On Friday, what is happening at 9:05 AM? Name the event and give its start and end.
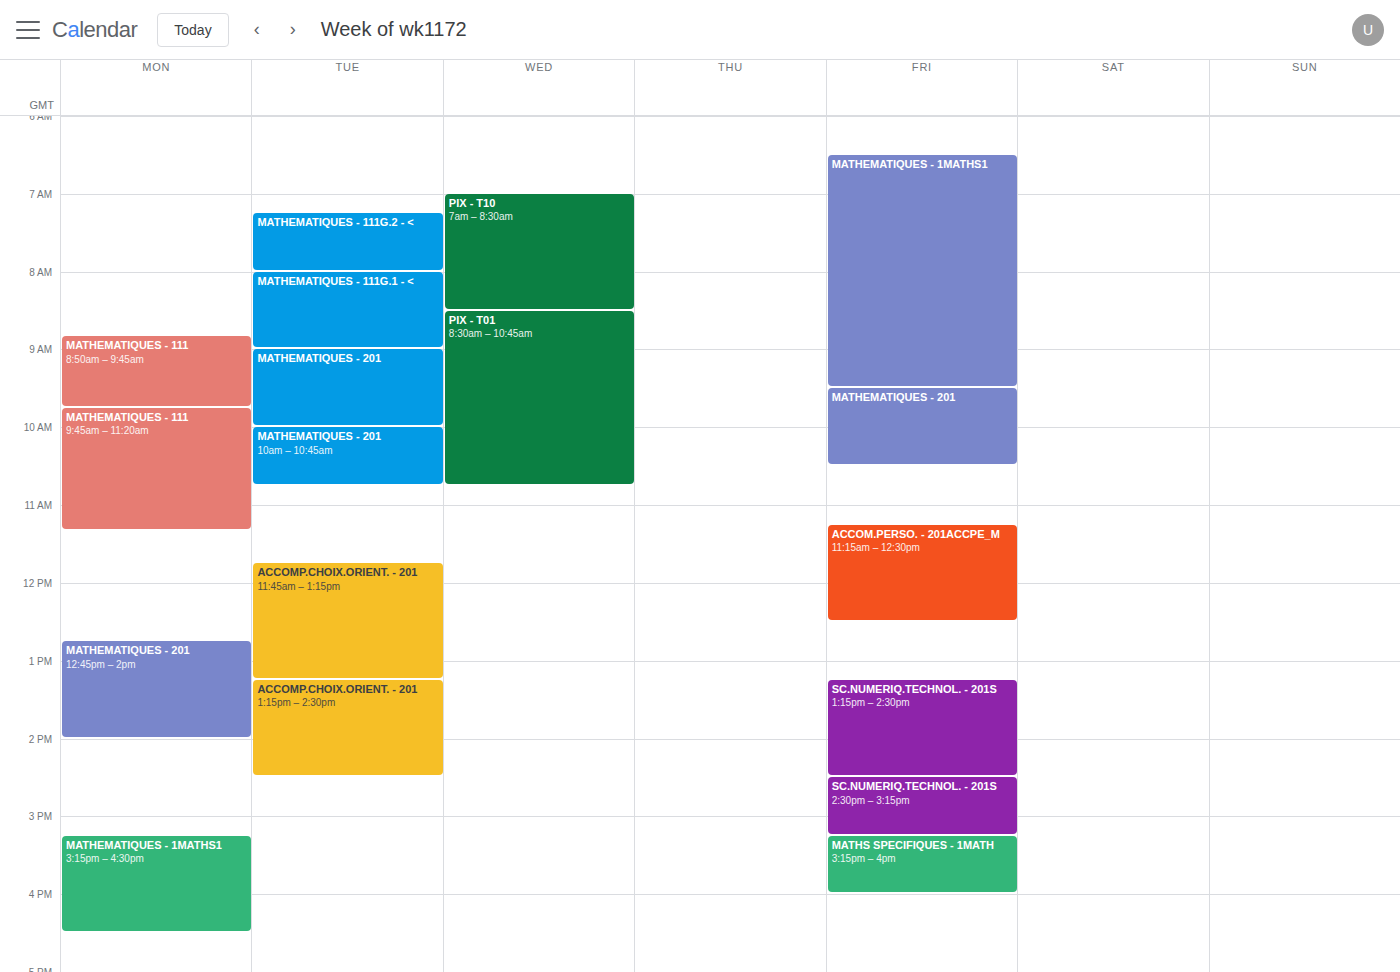
"MATHEMATIQUES - 1MATHS1", 6:30 AM to 9:30 AM